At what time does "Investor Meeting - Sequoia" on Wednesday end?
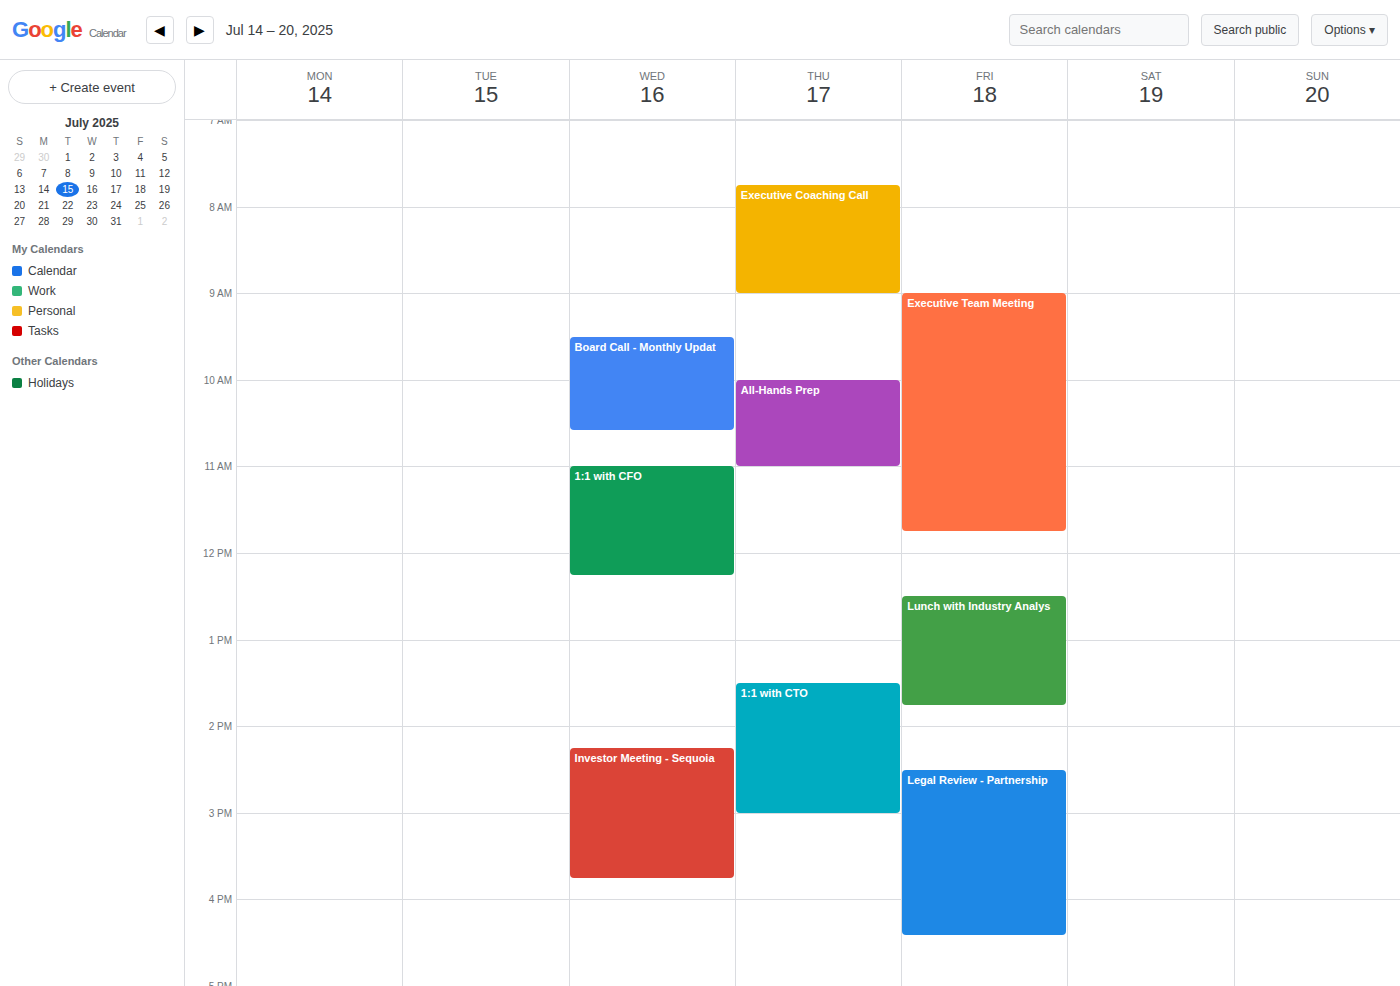
15:45